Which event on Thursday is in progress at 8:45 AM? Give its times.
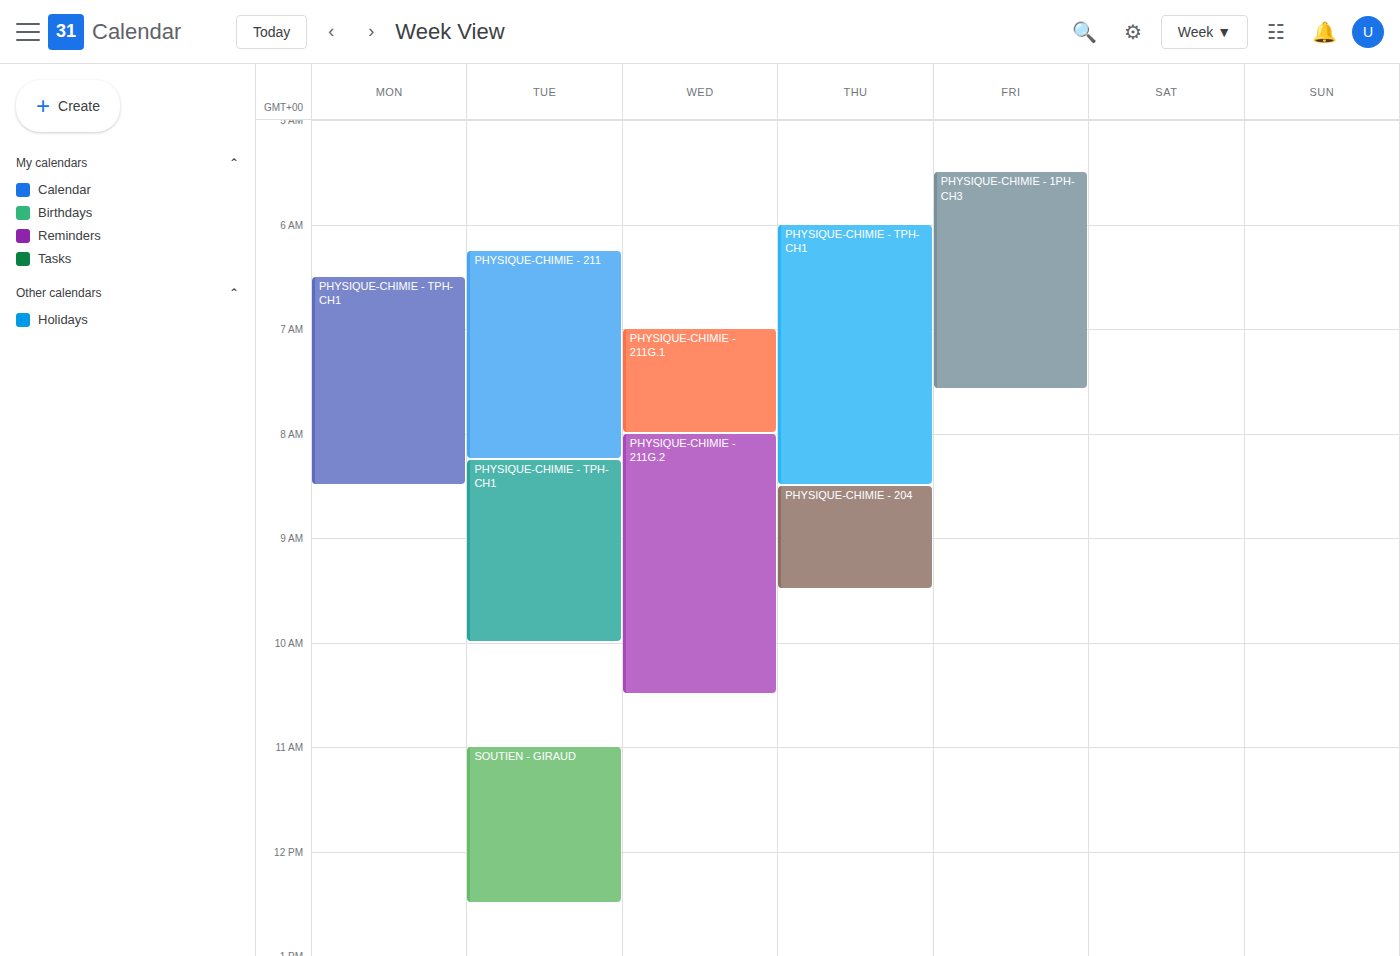
"PHYSIQUE-CHIMIE - 204", 8:30 AM to 9:30 AM